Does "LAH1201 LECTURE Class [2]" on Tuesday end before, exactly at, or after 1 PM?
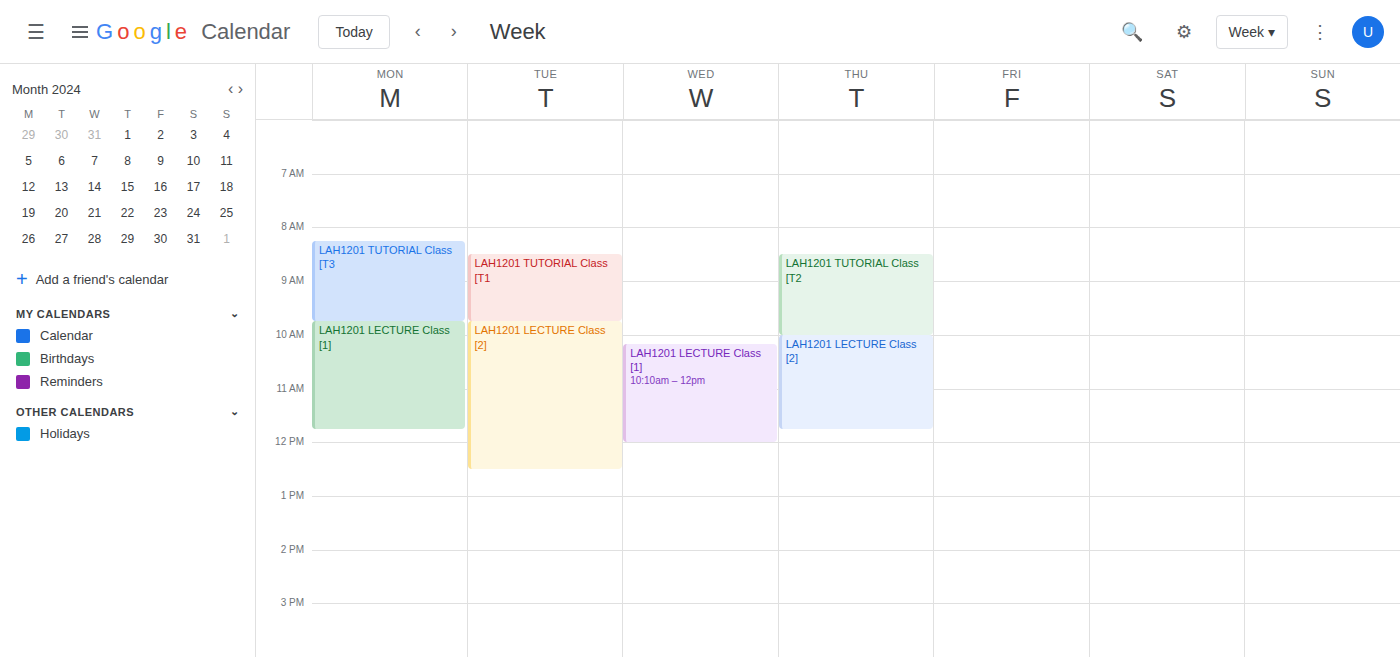
12:30 PM -- before 1 PM, 30 minutes above the 1 PM line.